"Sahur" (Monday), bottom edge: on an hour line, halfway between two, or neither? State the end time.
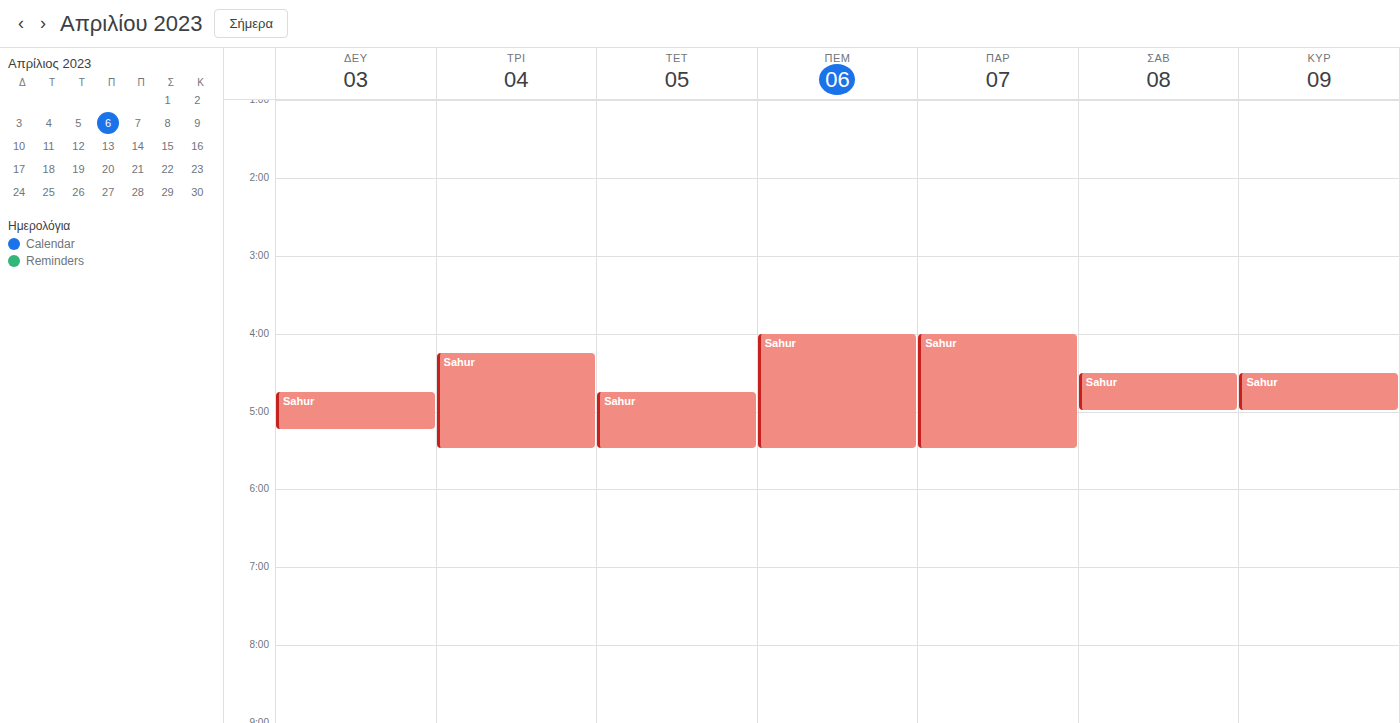
5:15 AM -- neither: a quarter of the way from the 5 AM line to the 6 AM line.